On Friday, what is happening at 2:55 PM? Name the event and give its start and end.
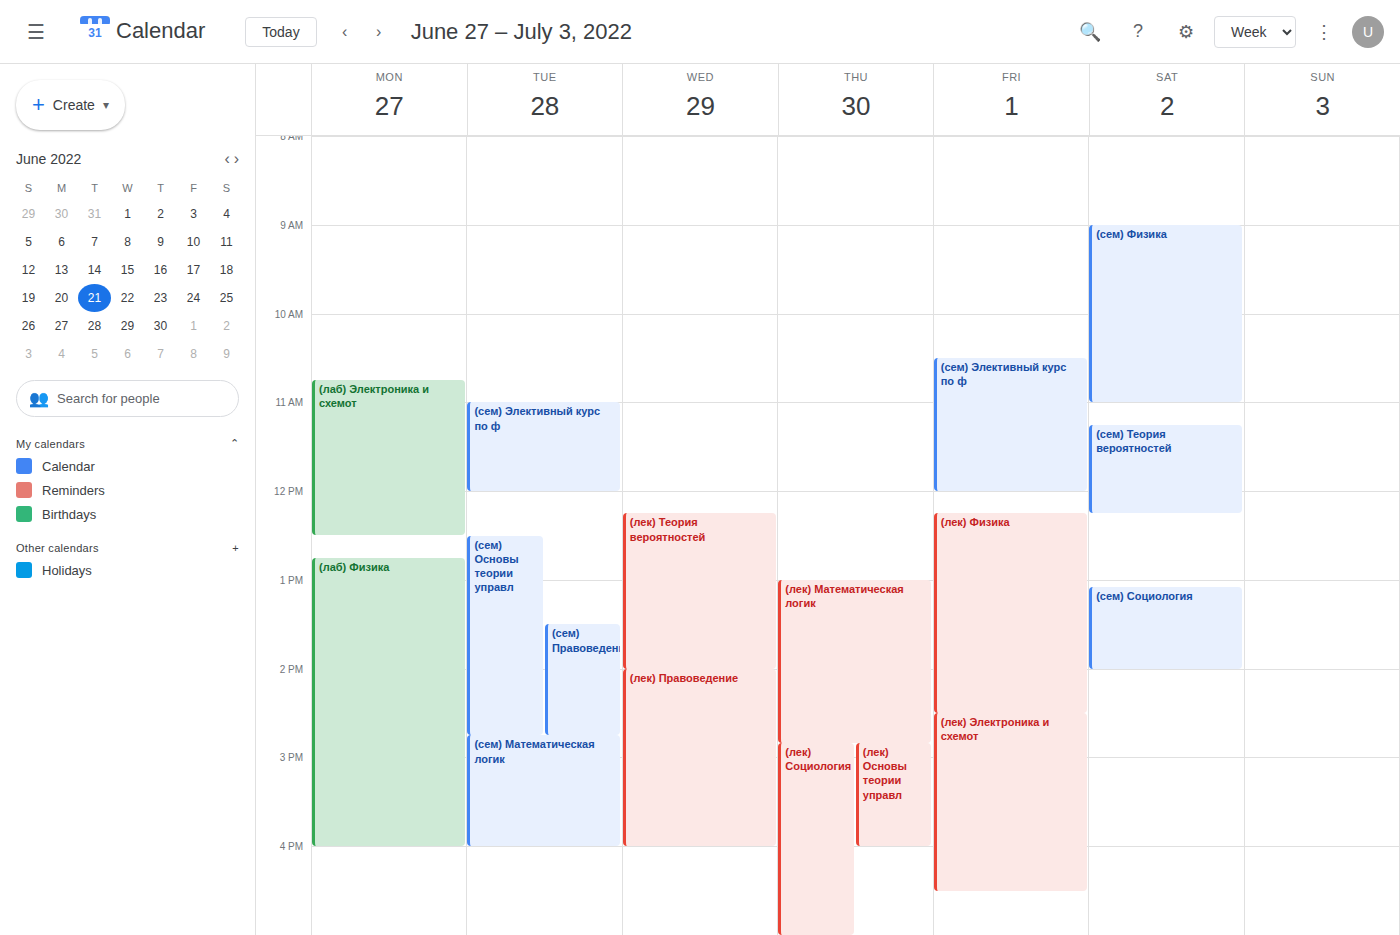
"(лек) Электроника и схемот", 2:30 PM to 4:30 PM